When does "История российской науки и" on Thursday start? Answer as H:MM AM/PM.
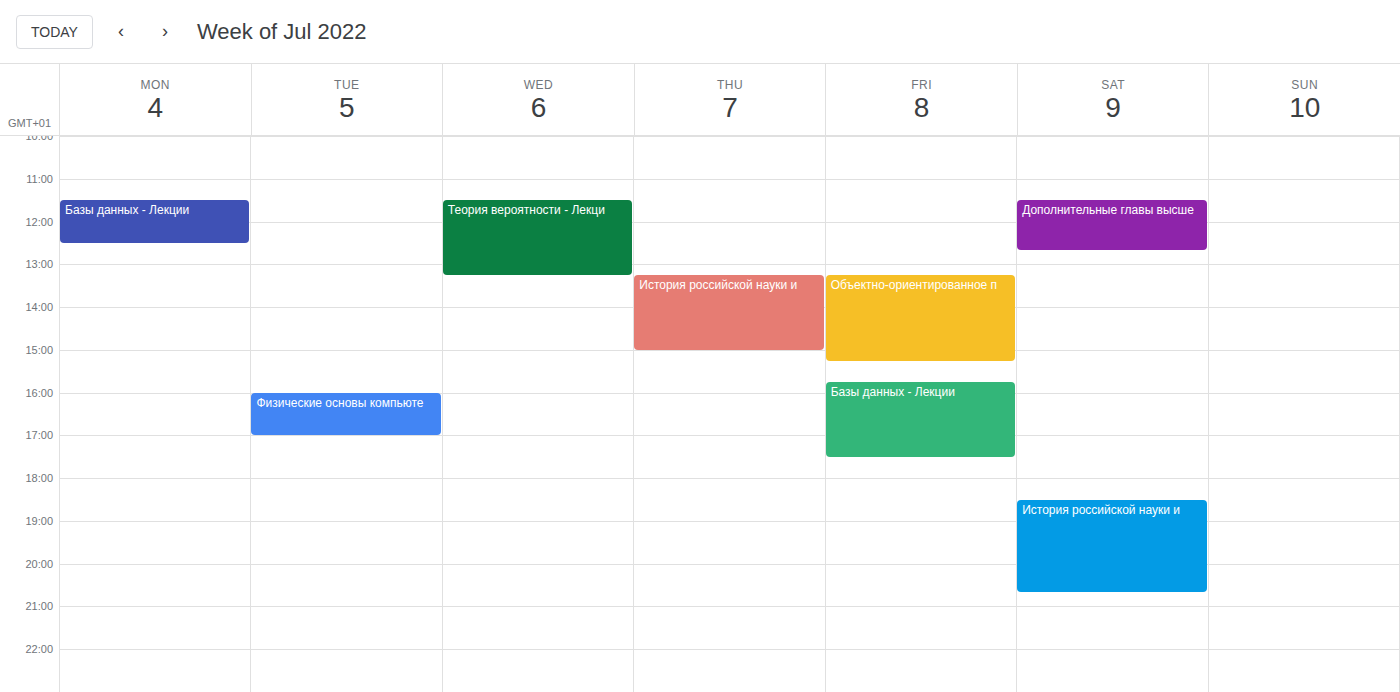
1:15 PM